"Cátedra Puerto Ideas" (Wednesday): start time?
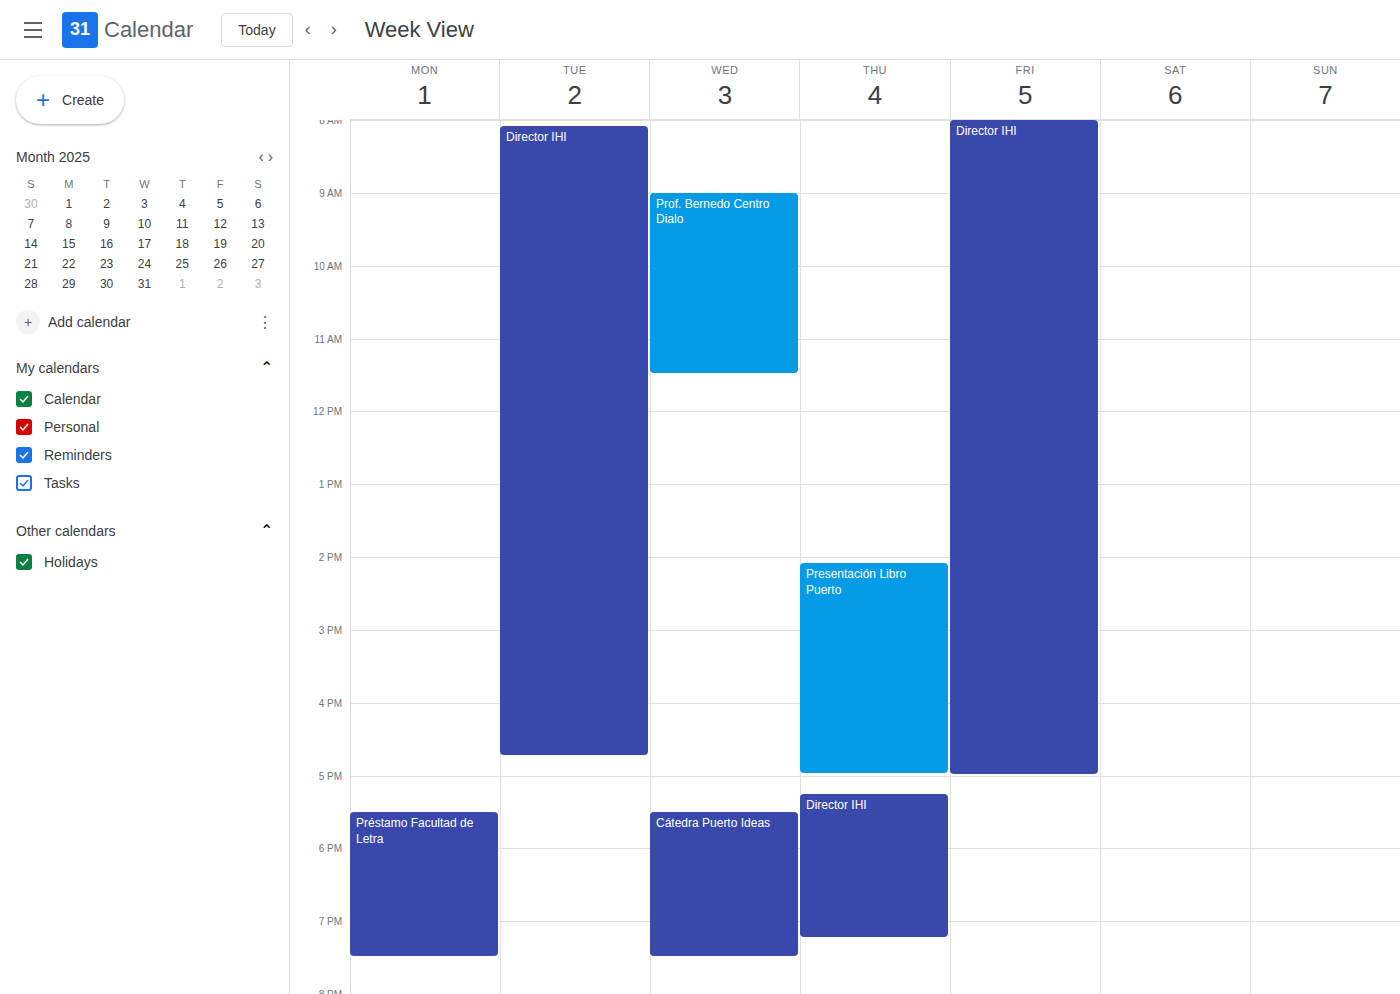
5:30 PM